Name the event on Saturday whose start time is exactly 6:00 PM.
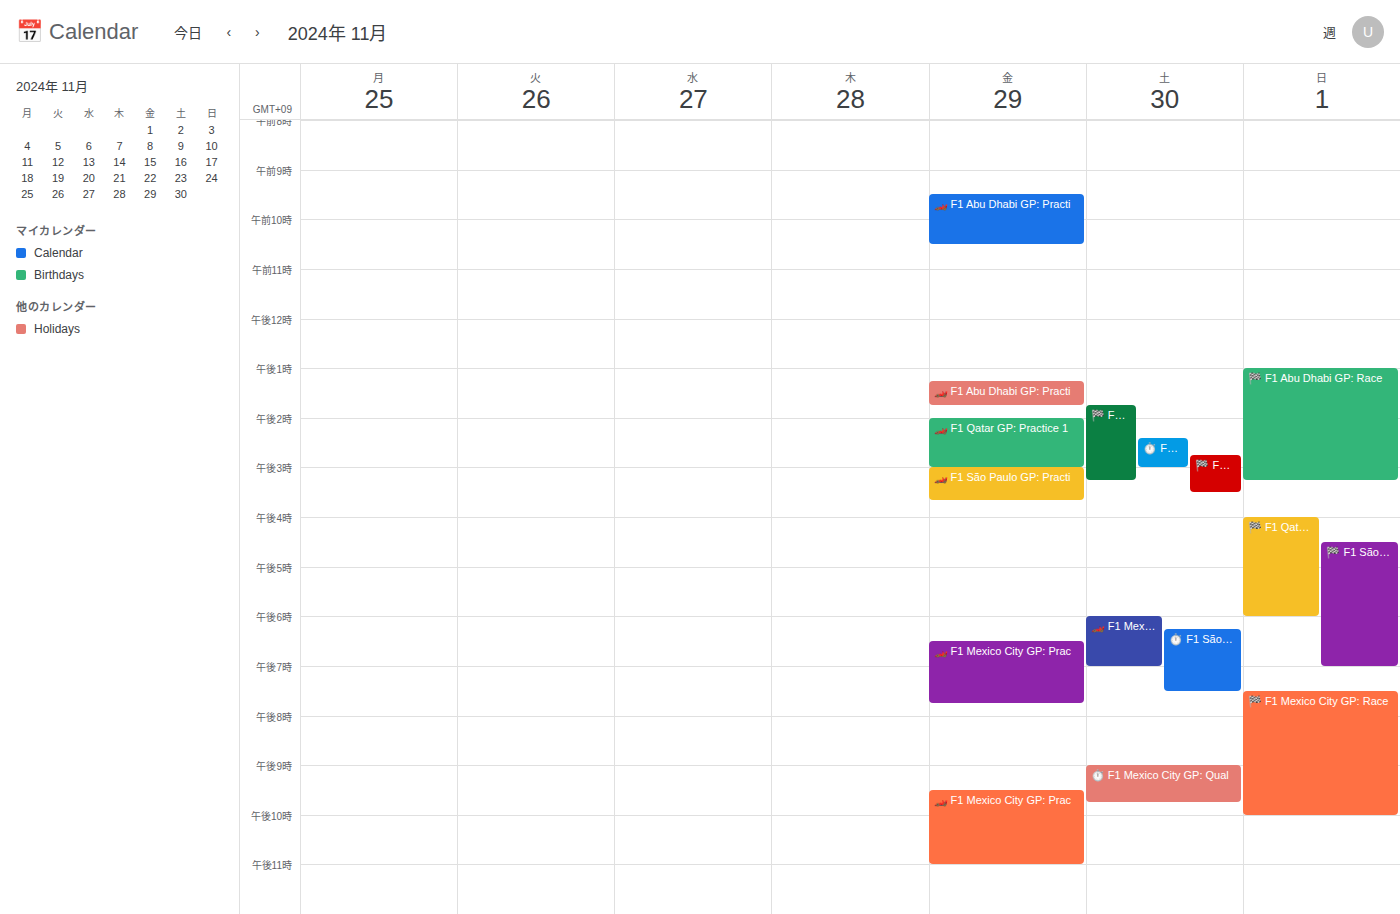
"🏎️ F1 Mexico City GP: Prac"